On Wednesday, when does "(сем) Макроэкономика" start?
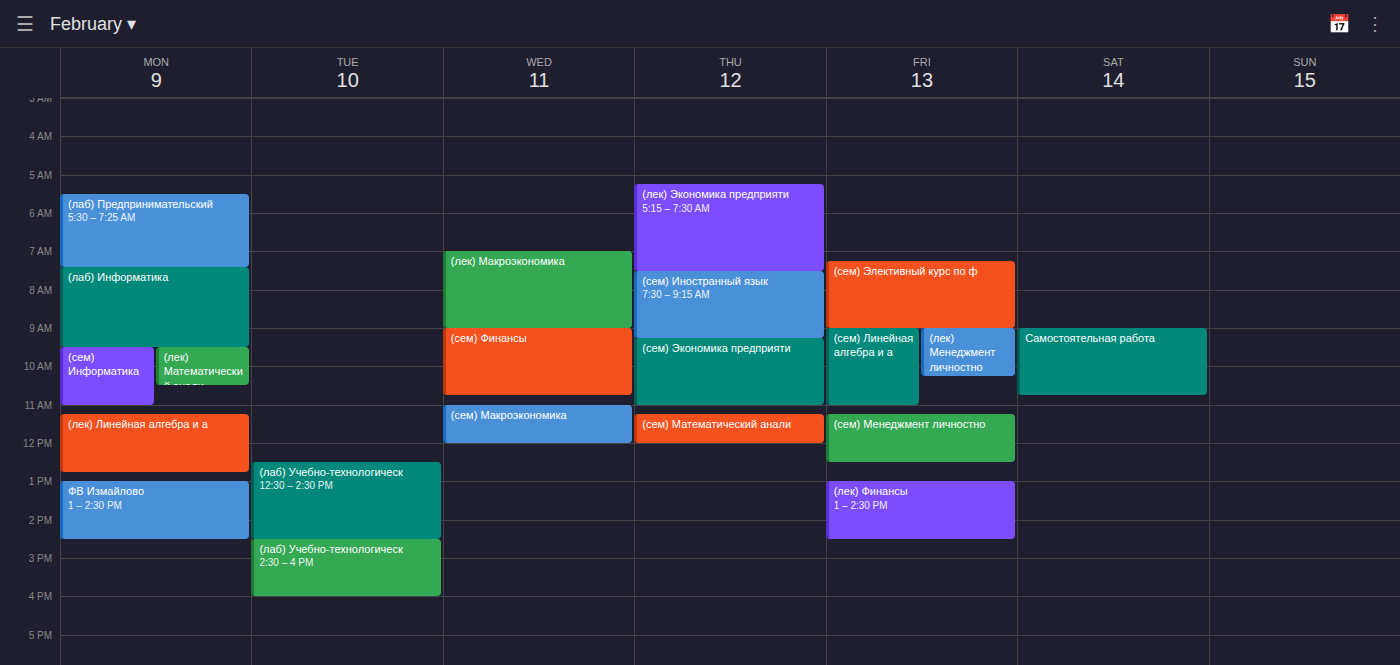
11:00 AM